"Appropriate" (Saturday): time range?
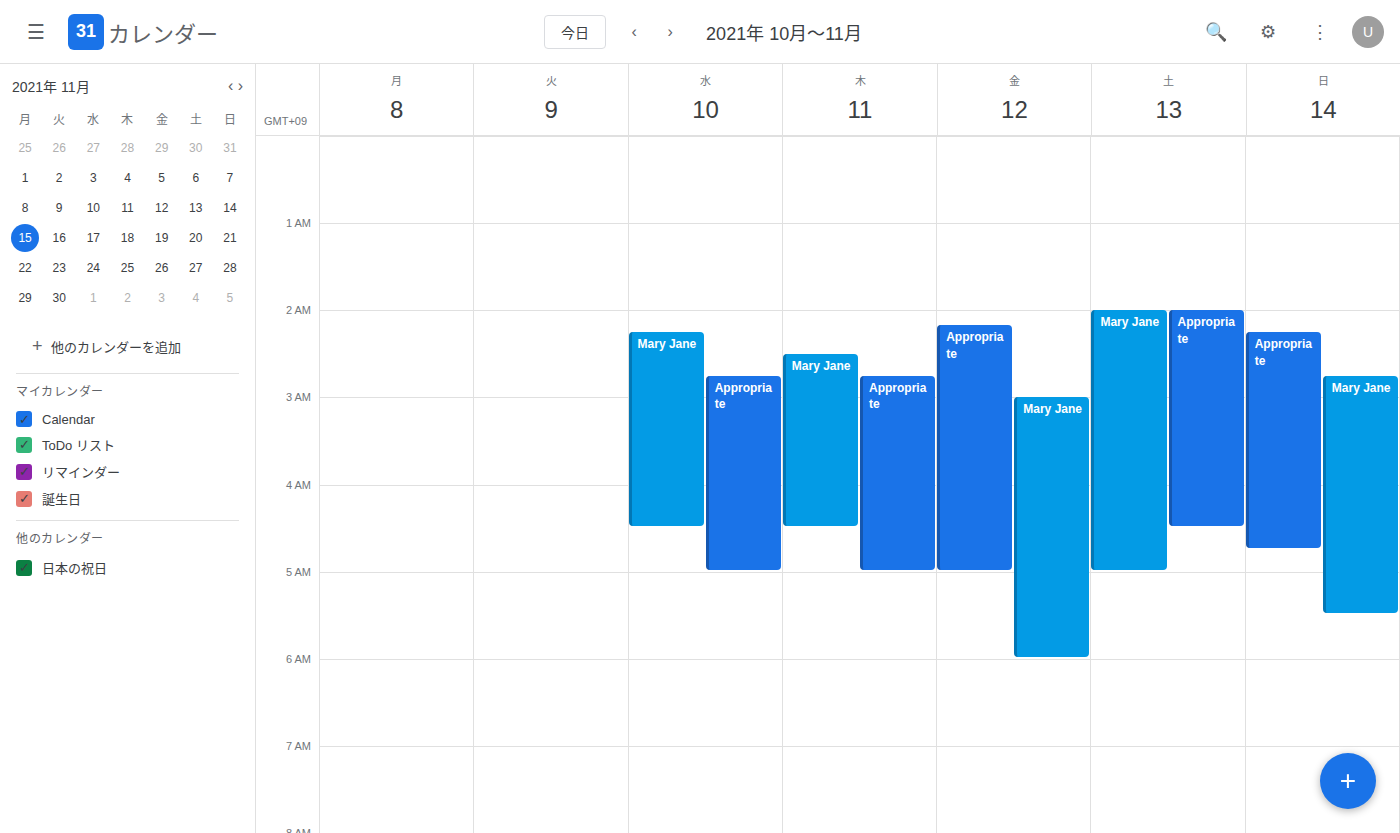
2:00 AM to 4:30 AM